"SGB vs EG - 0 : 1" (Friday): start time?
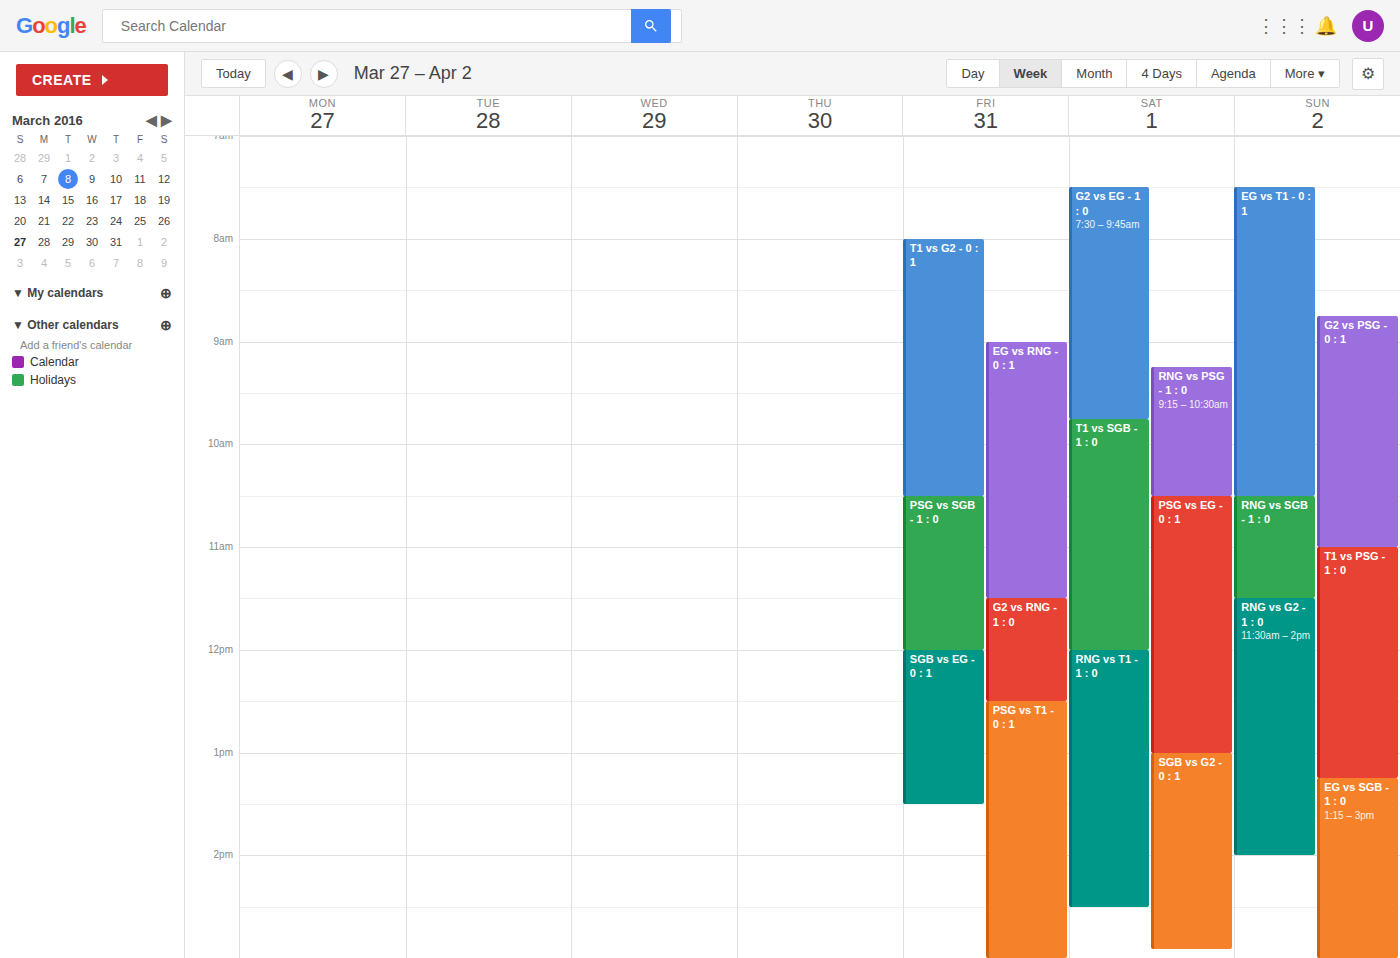
12:00 PM